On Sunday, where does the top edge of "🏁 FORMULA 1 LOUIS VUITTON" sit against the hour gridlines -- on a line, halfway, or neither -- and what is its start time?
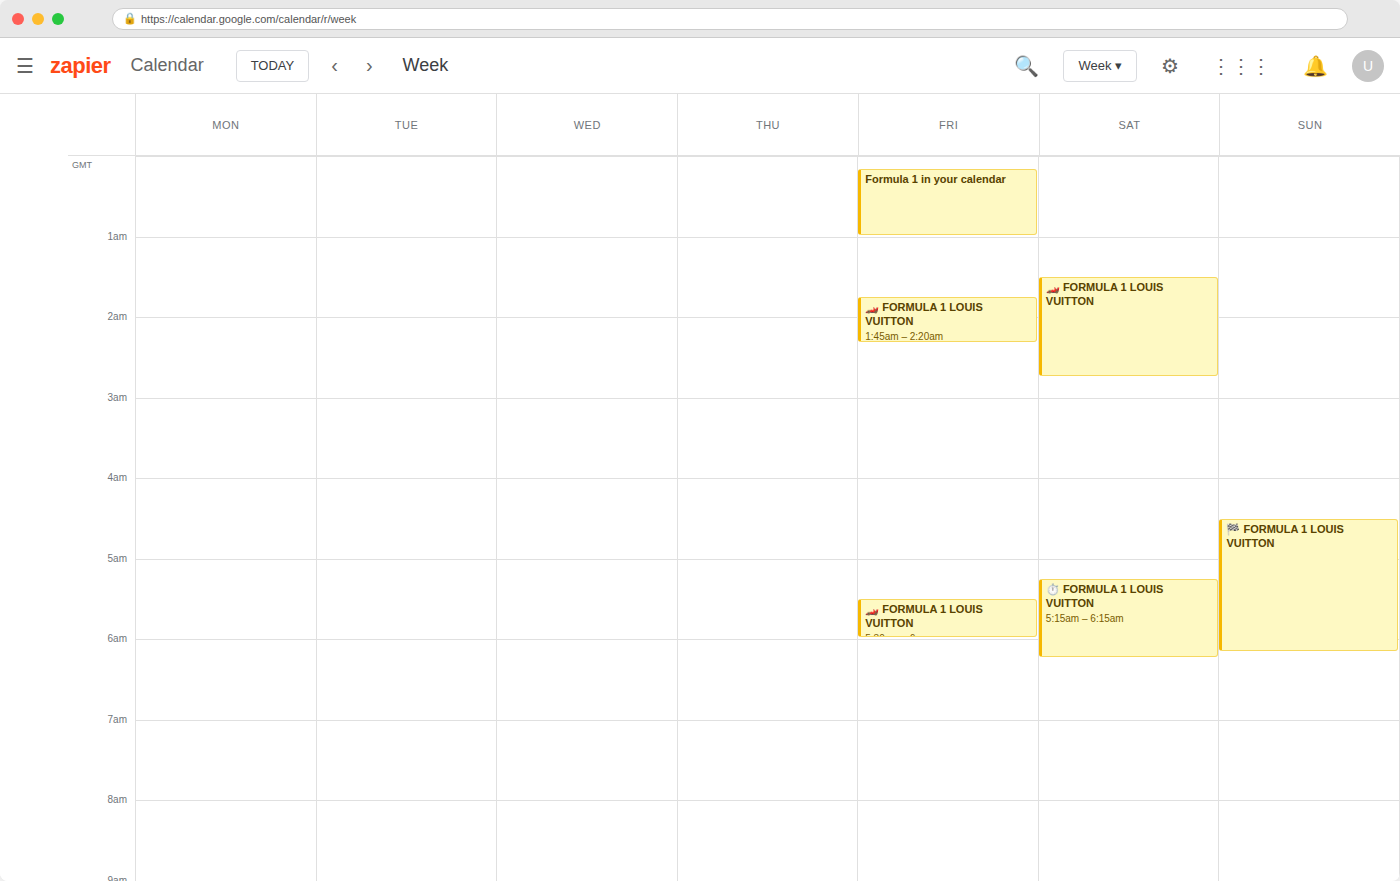
4:30 AM -- halfway between the 4 AM and 5 AM lines.